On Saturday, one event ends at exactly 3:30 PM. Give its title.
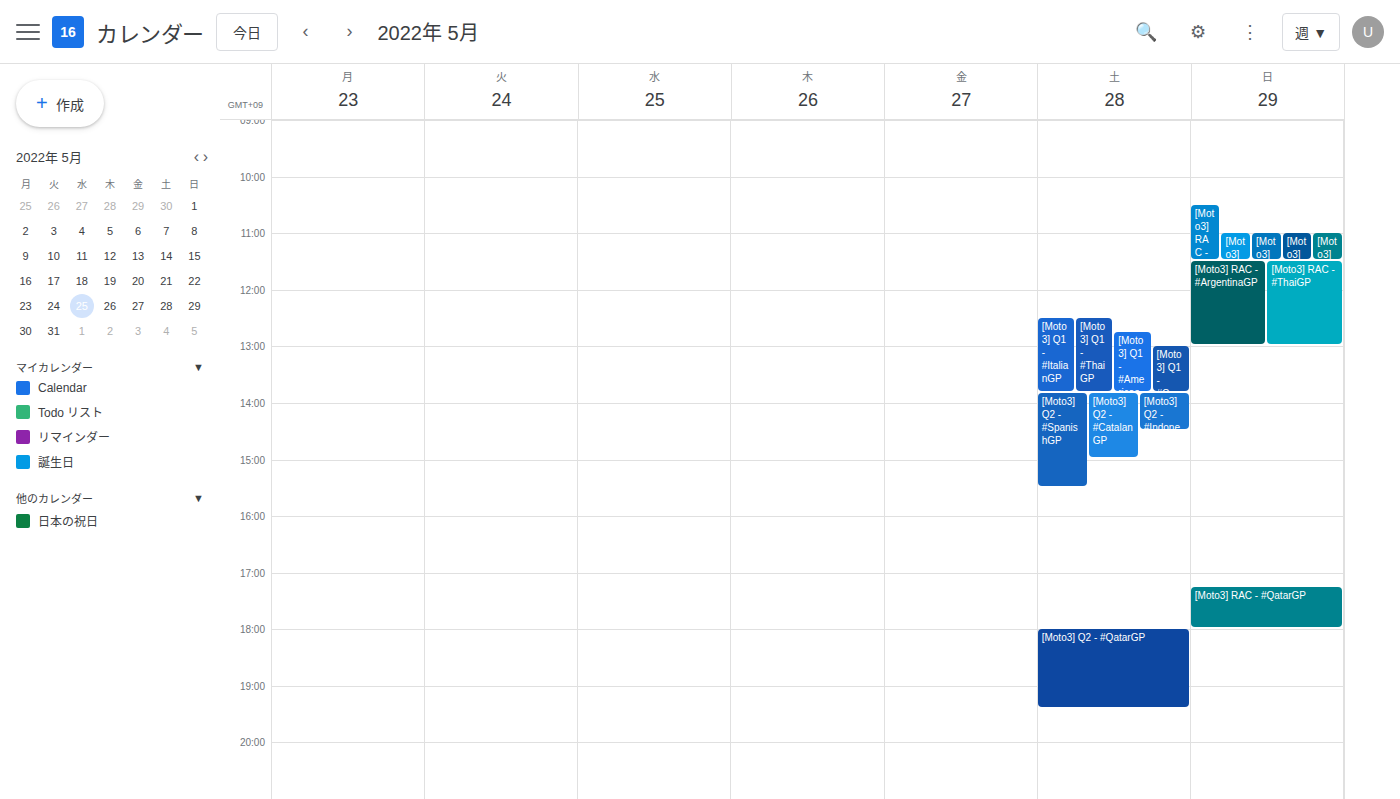
"[Moto3] Q2 - #SpanishGP"